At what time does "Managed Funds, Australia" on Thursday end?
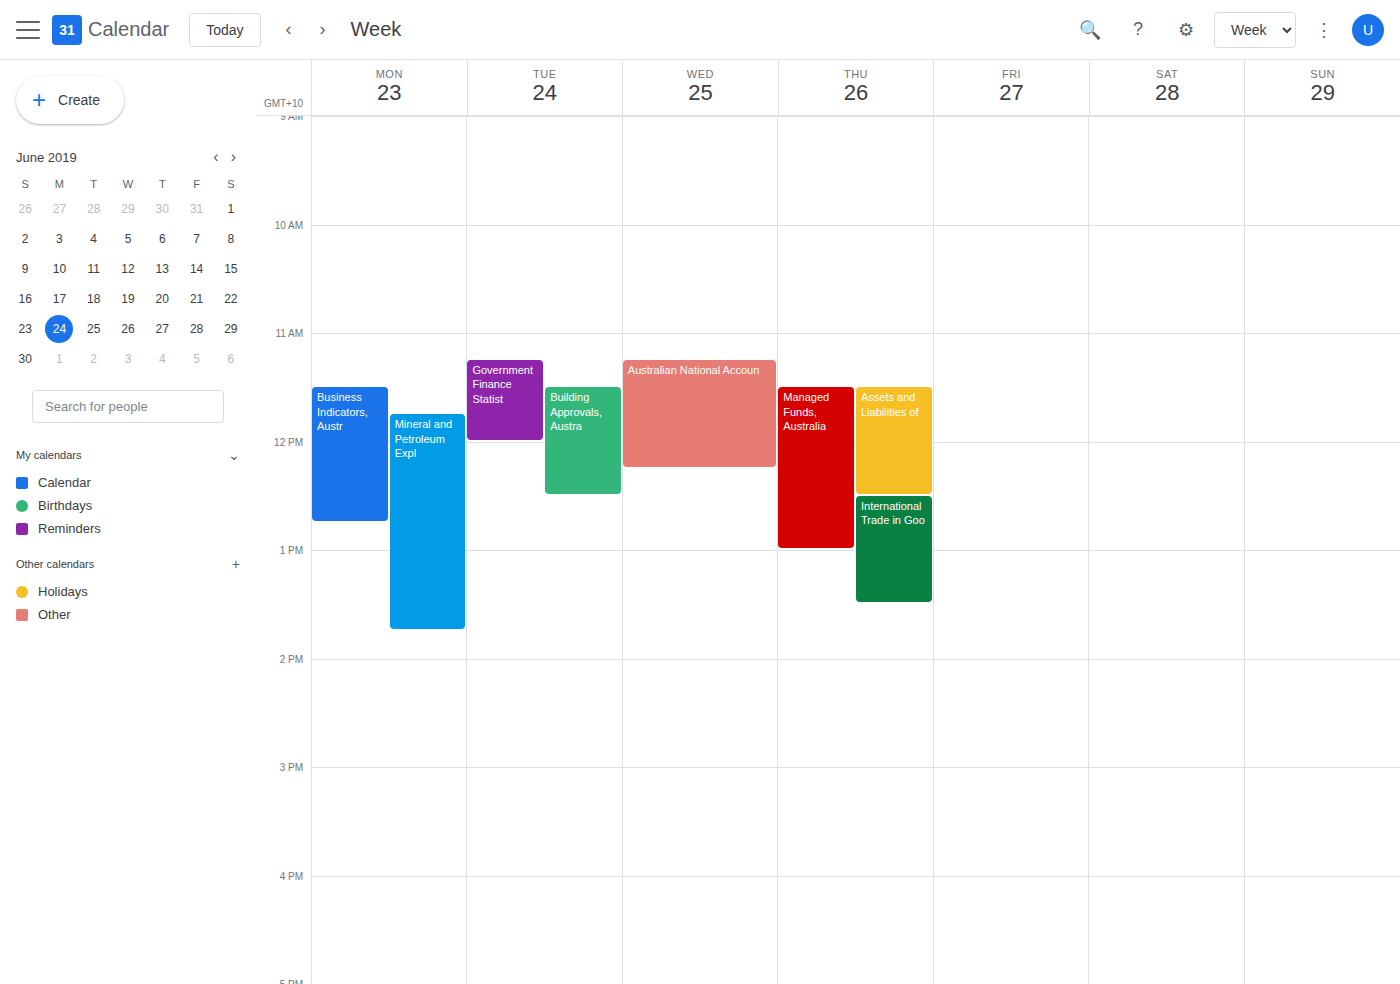
1:00 PM